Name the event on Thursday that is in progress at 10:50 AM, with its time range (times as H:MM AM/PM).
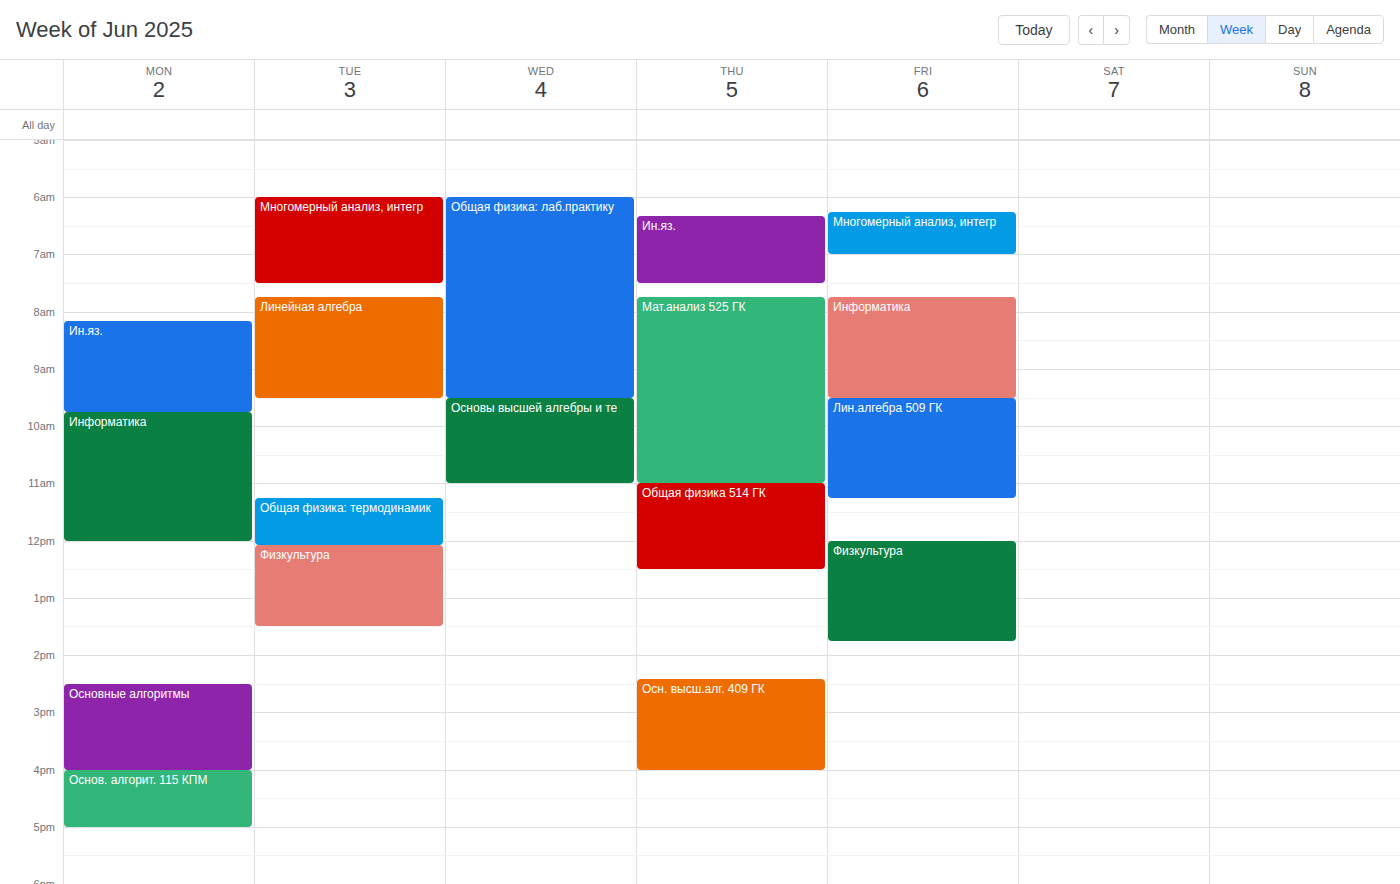
"Мат.анализ 525 ГК", 7:45 AM to 11:00 AM